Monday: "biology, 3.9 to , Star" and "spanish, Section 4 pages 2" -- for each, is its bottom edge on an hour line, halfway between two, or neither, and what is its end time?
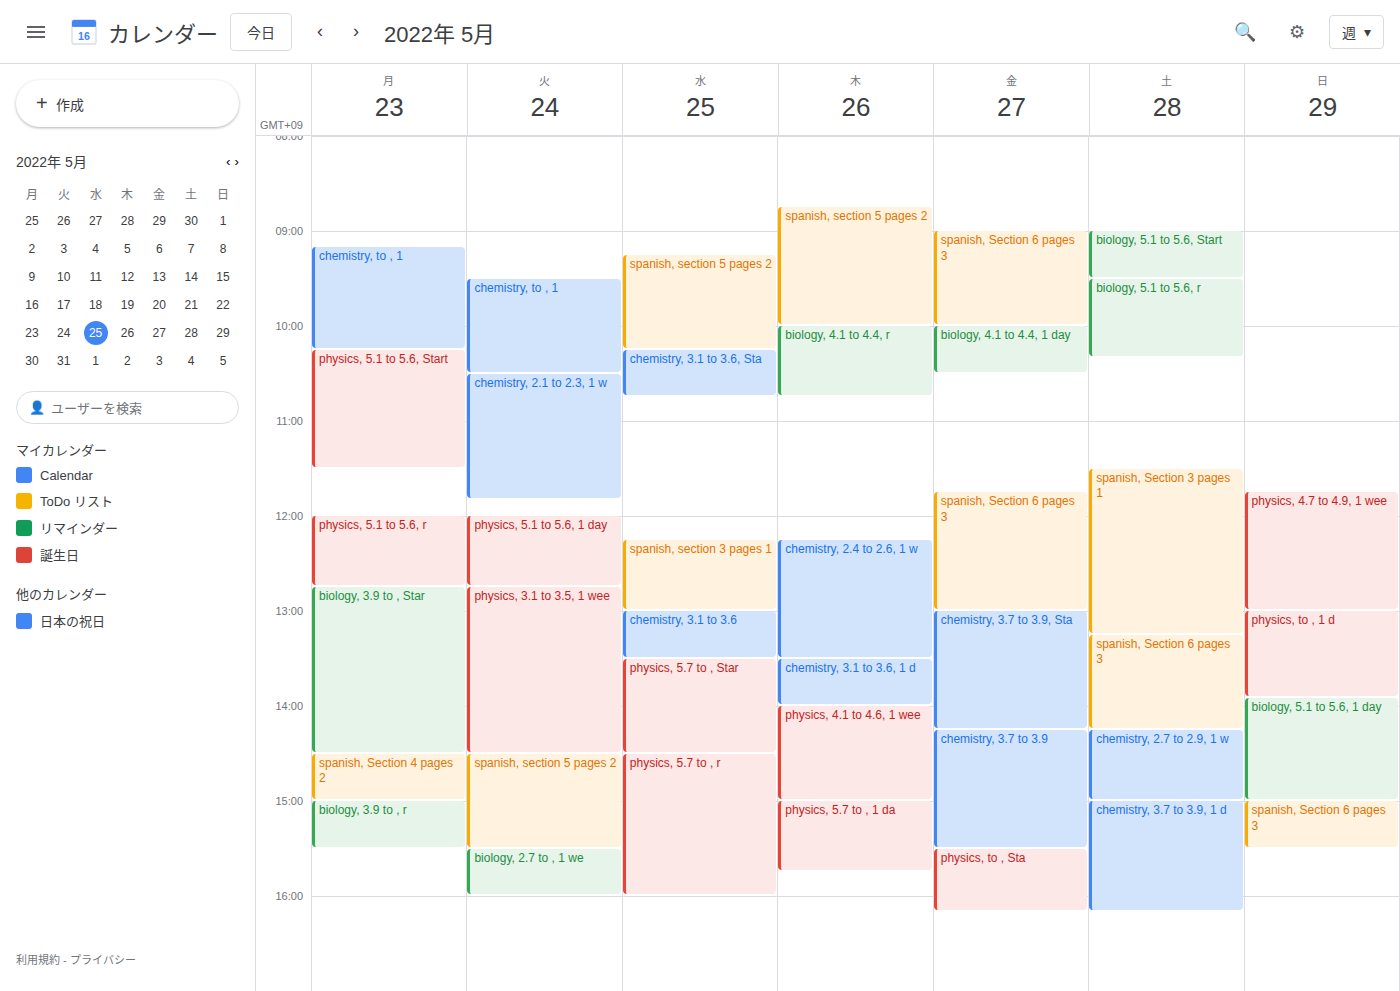
"biology, 3.9 to , Star": 2:30 PM, halfway between the 2 PM and 3 PM lines. "spanish, Section 4 pages 2": 3:00 PM, exactly on the 3 PM line.